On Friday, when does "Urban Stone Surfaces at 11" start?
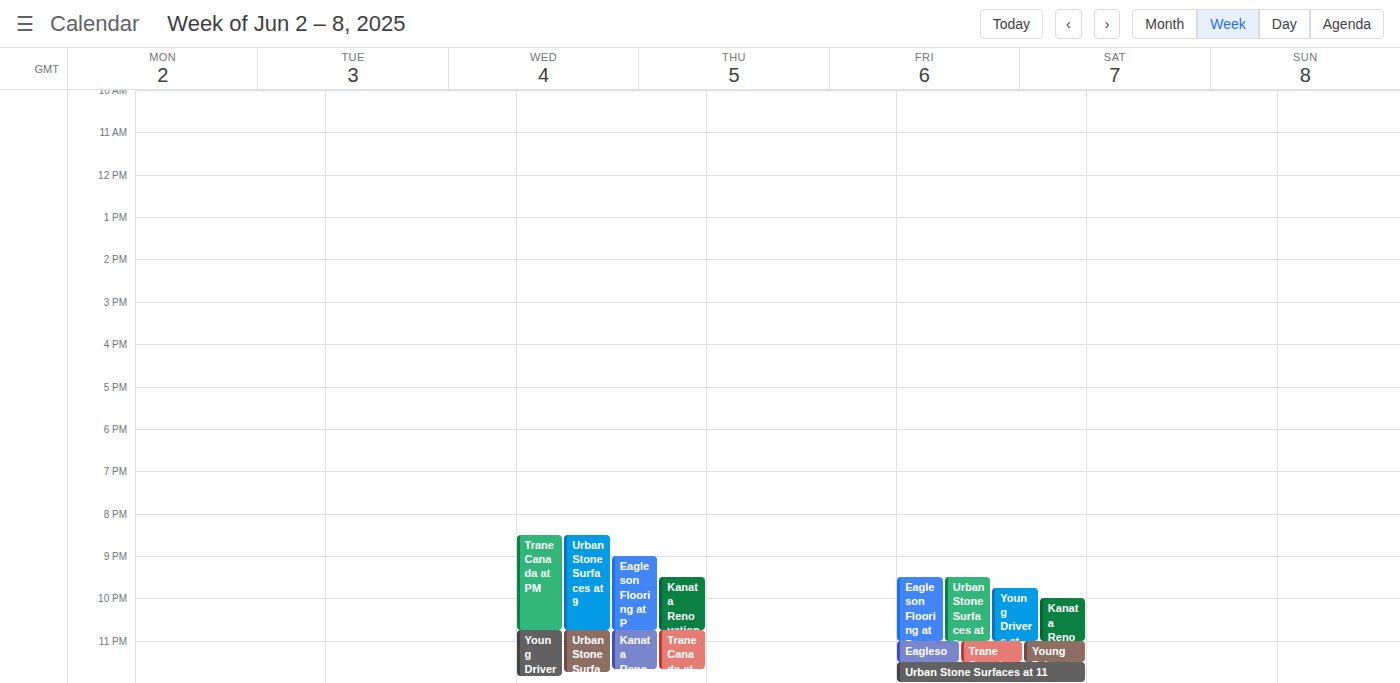
11:30 PM